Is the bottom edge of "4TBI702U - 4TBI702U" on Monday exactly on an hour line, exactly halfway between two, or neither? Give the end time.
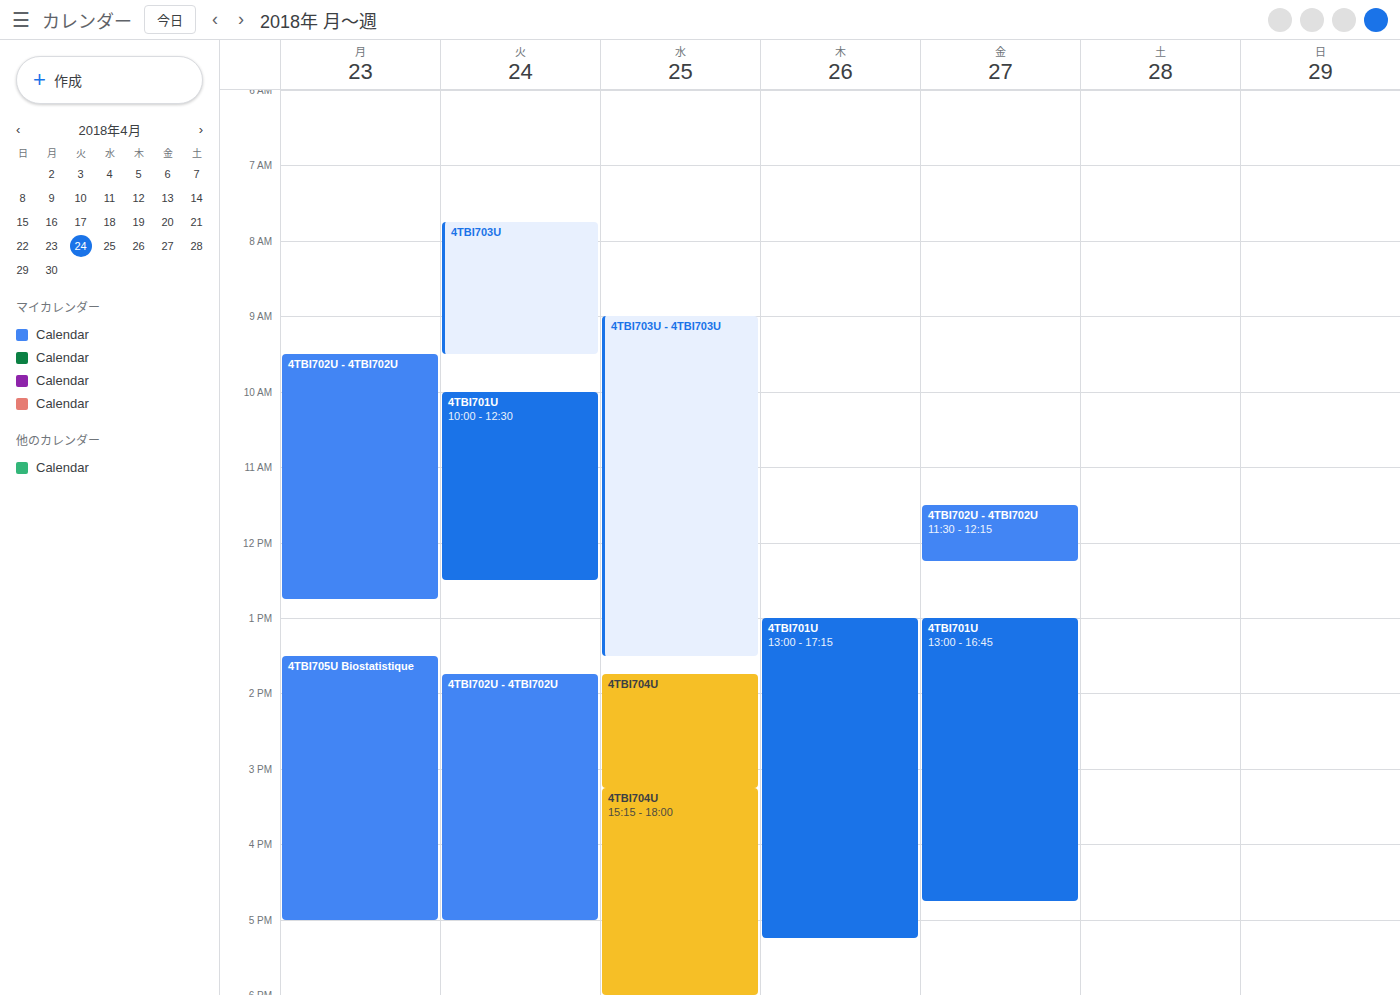
12:45 PM -- neither: three quarters of the way from the 12 PM line to the 1 PM line.